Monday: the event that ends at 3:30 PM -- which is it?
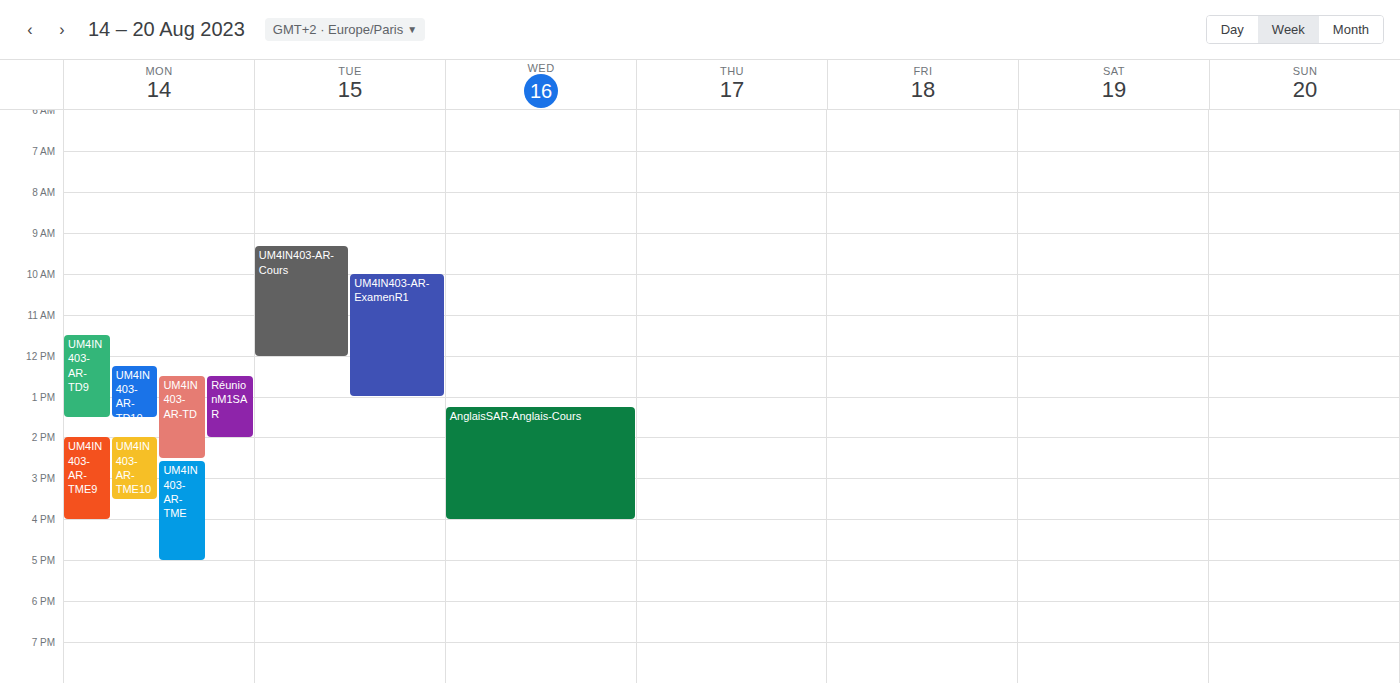
"UM4IN403-AR-TME10"